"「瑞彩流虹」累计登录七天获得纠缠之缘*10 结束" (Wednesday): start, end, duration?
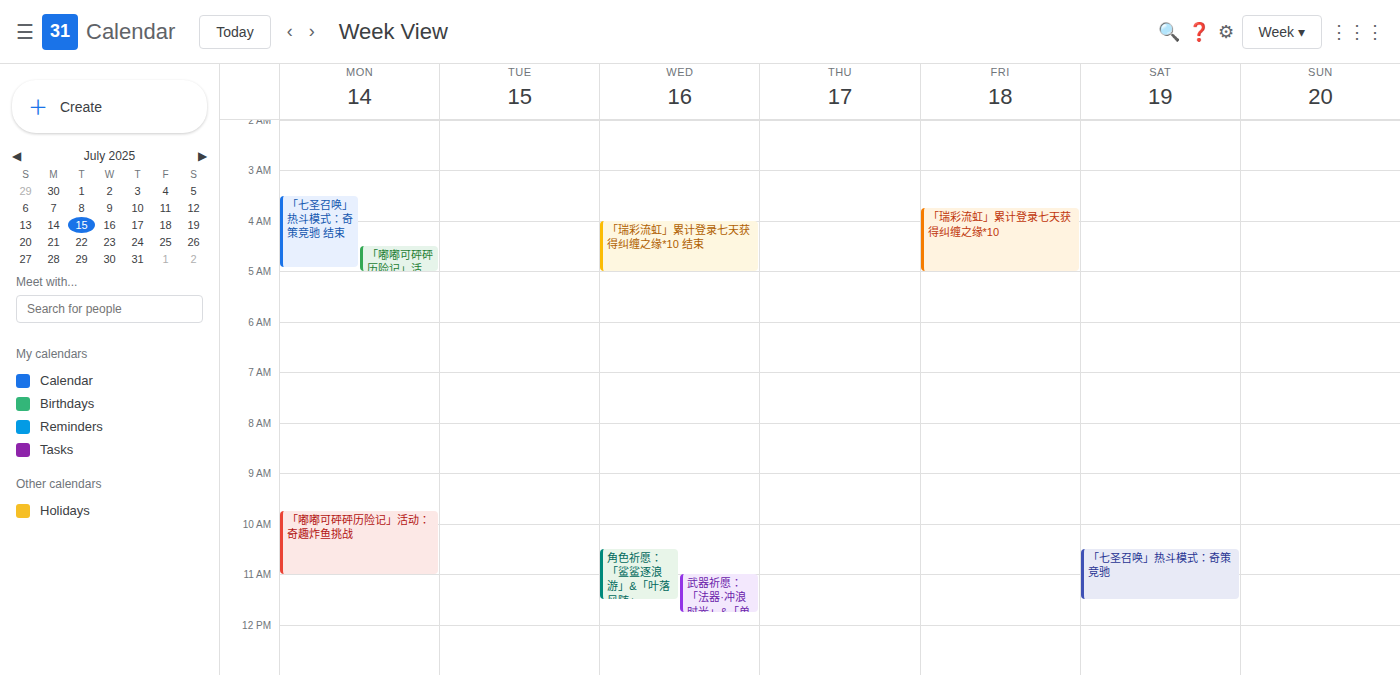
4:00 AM to 5:00 AM, 1 hour